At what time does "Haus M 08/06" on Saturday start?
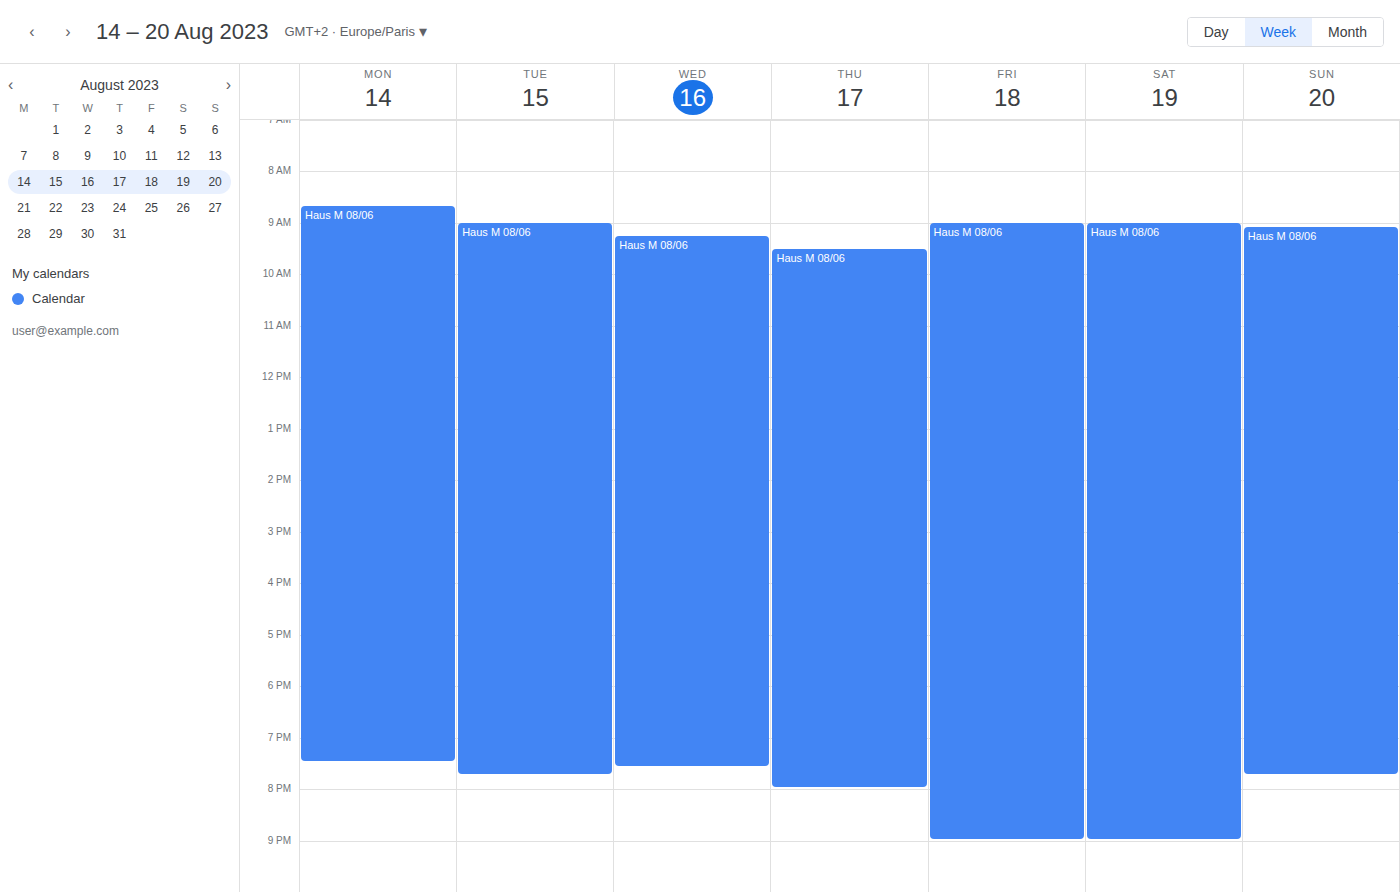
9:00 AM